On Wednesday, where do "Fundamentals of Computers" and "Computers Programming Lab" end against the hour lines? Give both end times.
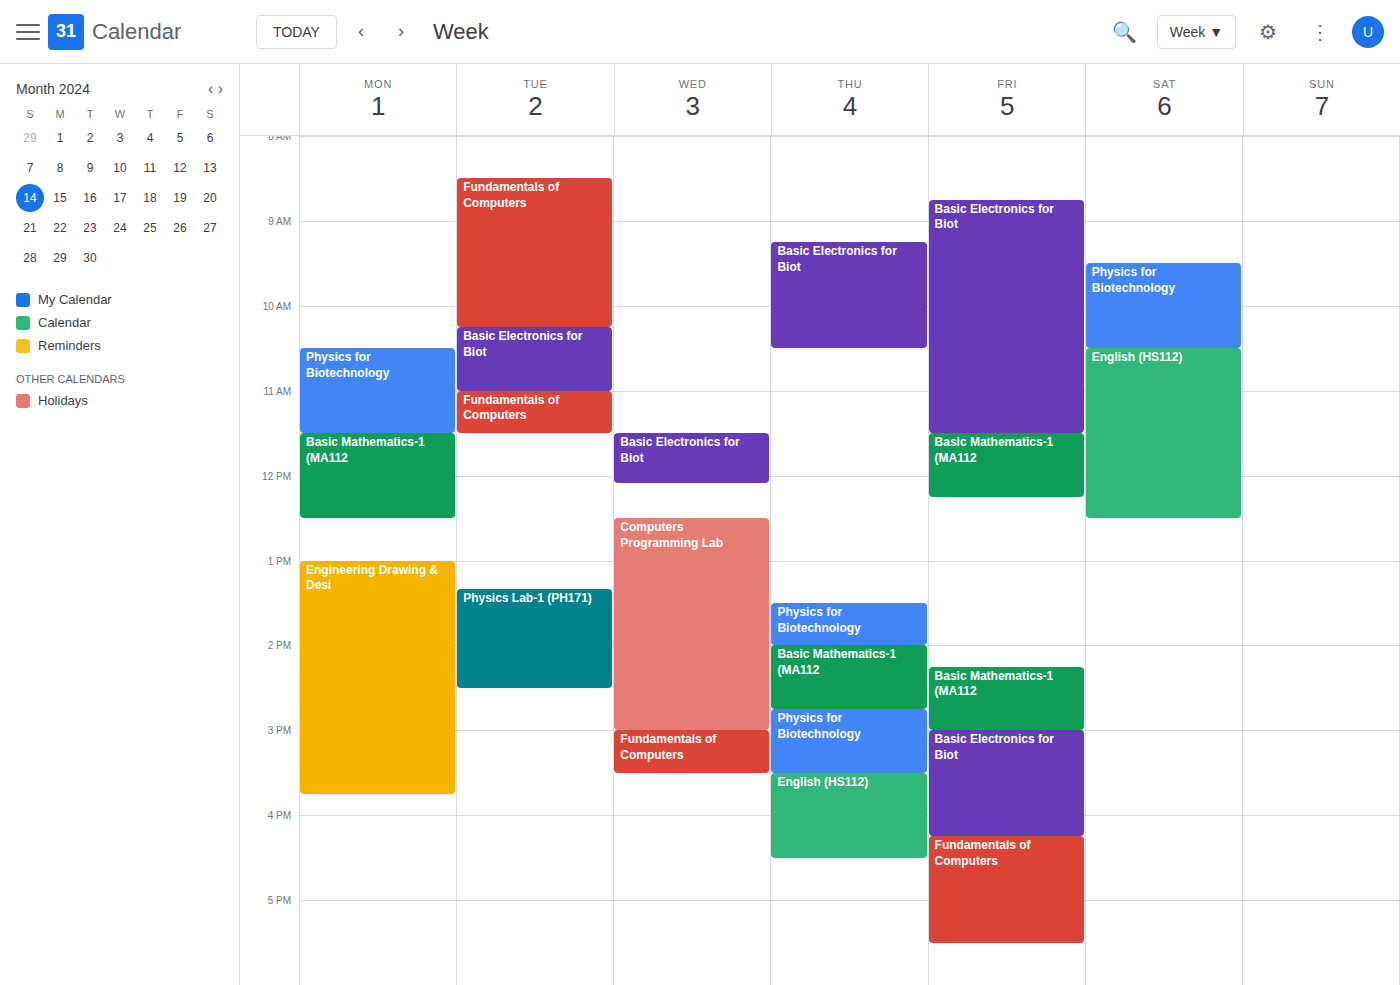
"Fundamentals of Computers": 3:30 PM, halfway between the 3 PM and 4 PM lines. "Computers Programming Lab": 3:00 PM, exactly on the 3 PM line.